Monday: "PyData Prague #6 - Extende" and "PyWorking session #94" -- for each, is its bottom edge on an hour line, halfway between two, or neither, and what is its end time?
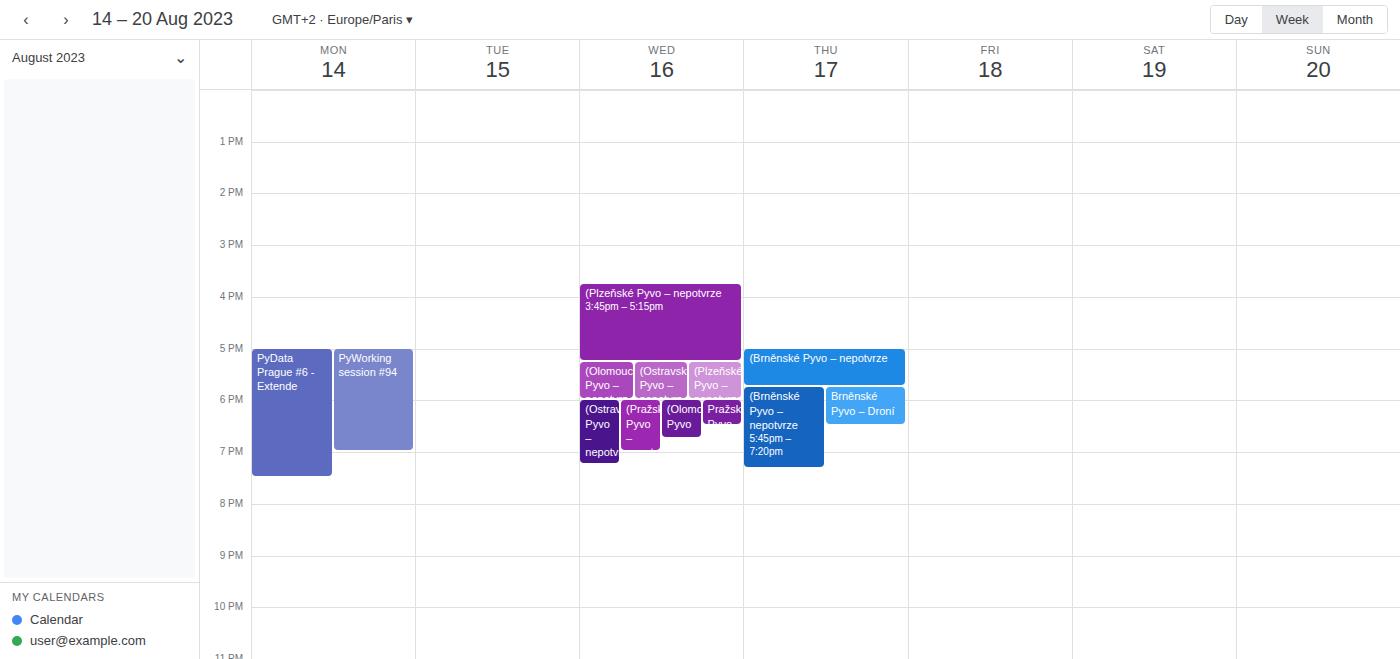
"PyData Prague #6 - Extende": 7:30 PM, halfway between the 7 PM and 8 PM lines. "PyWorking session #94": 7:00 PM, exactly on the 7 PM line.